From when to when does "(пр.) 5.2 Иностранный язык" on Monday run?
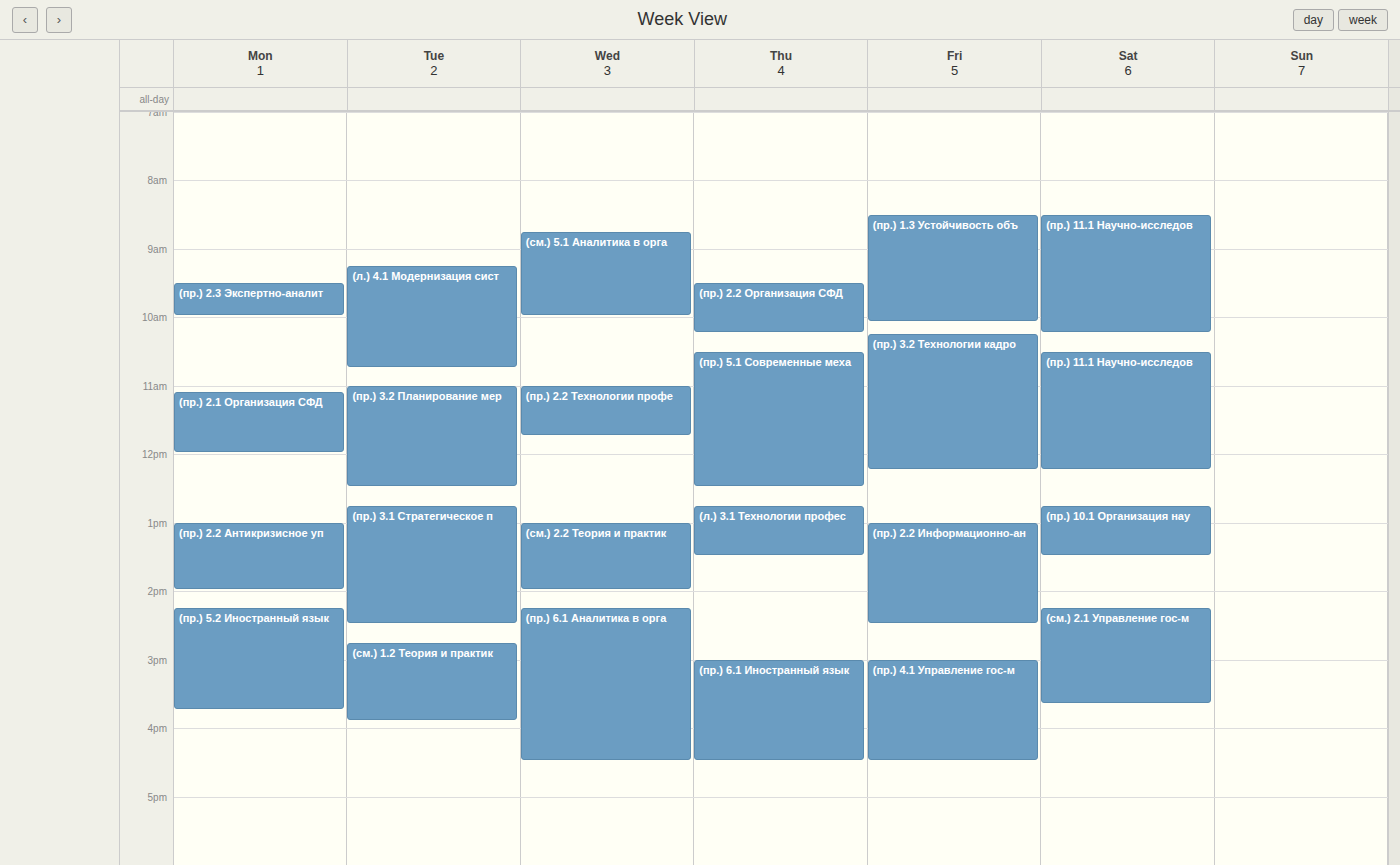
2:15 PM to 3:45 PM